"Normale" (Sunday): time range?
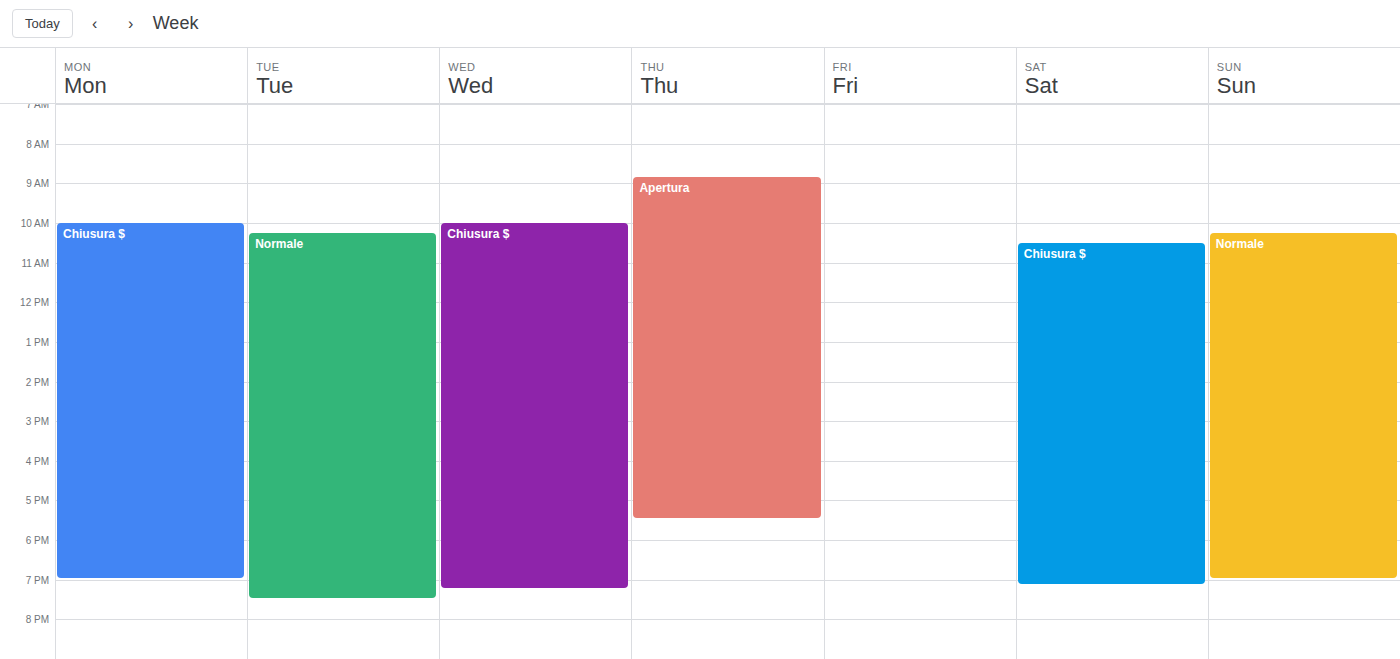
10:15 to 19:00